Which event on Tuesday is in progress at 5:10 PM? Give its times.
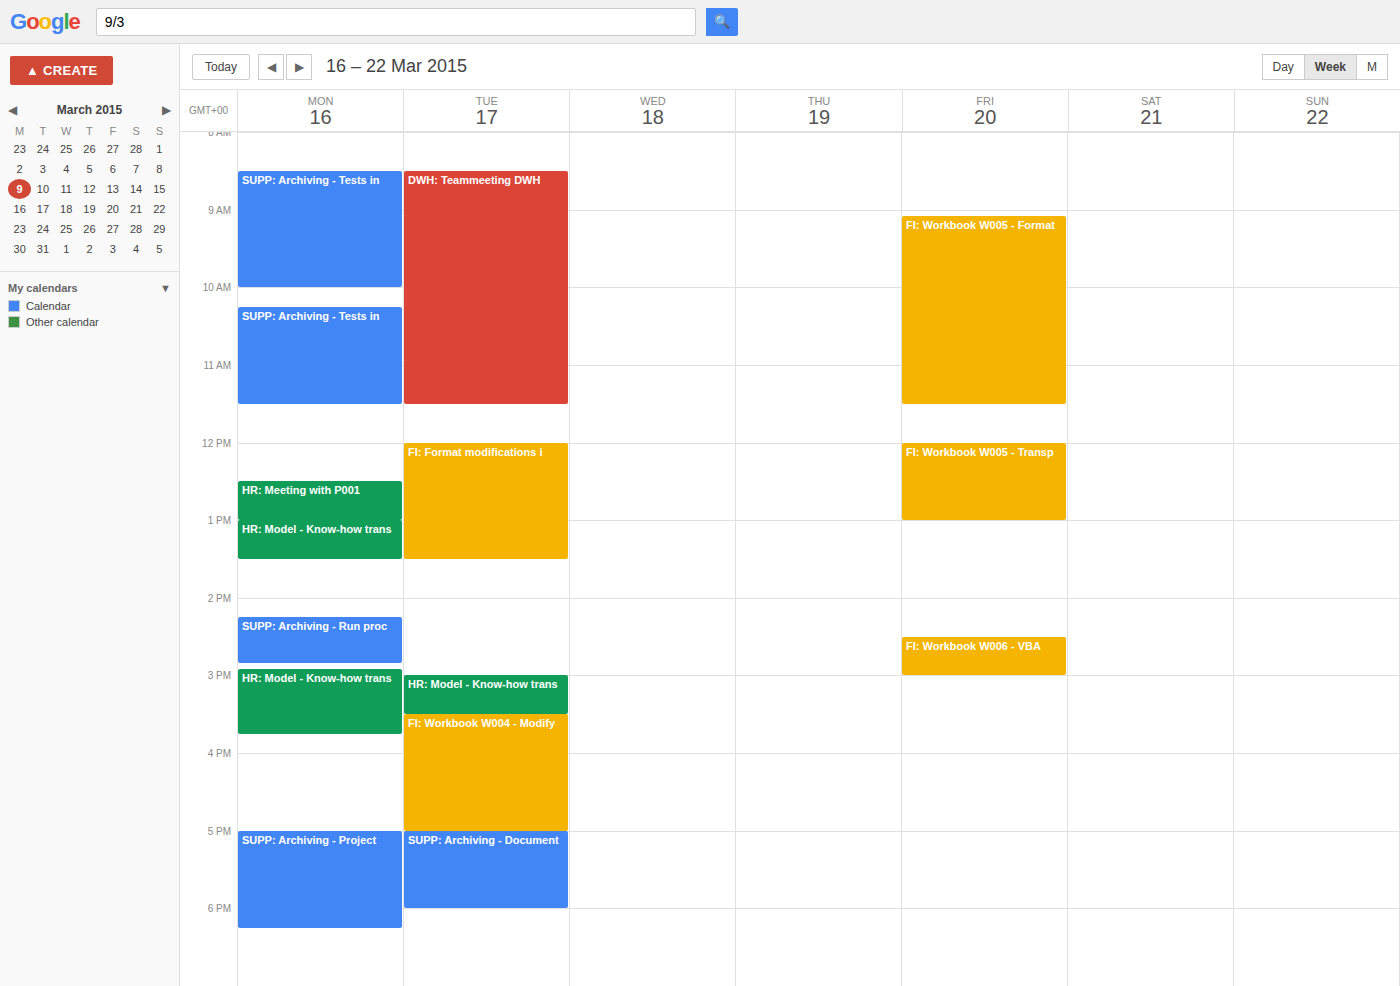
"SUPP: Archiving - Document", 5:00 PM to 6:00 PM